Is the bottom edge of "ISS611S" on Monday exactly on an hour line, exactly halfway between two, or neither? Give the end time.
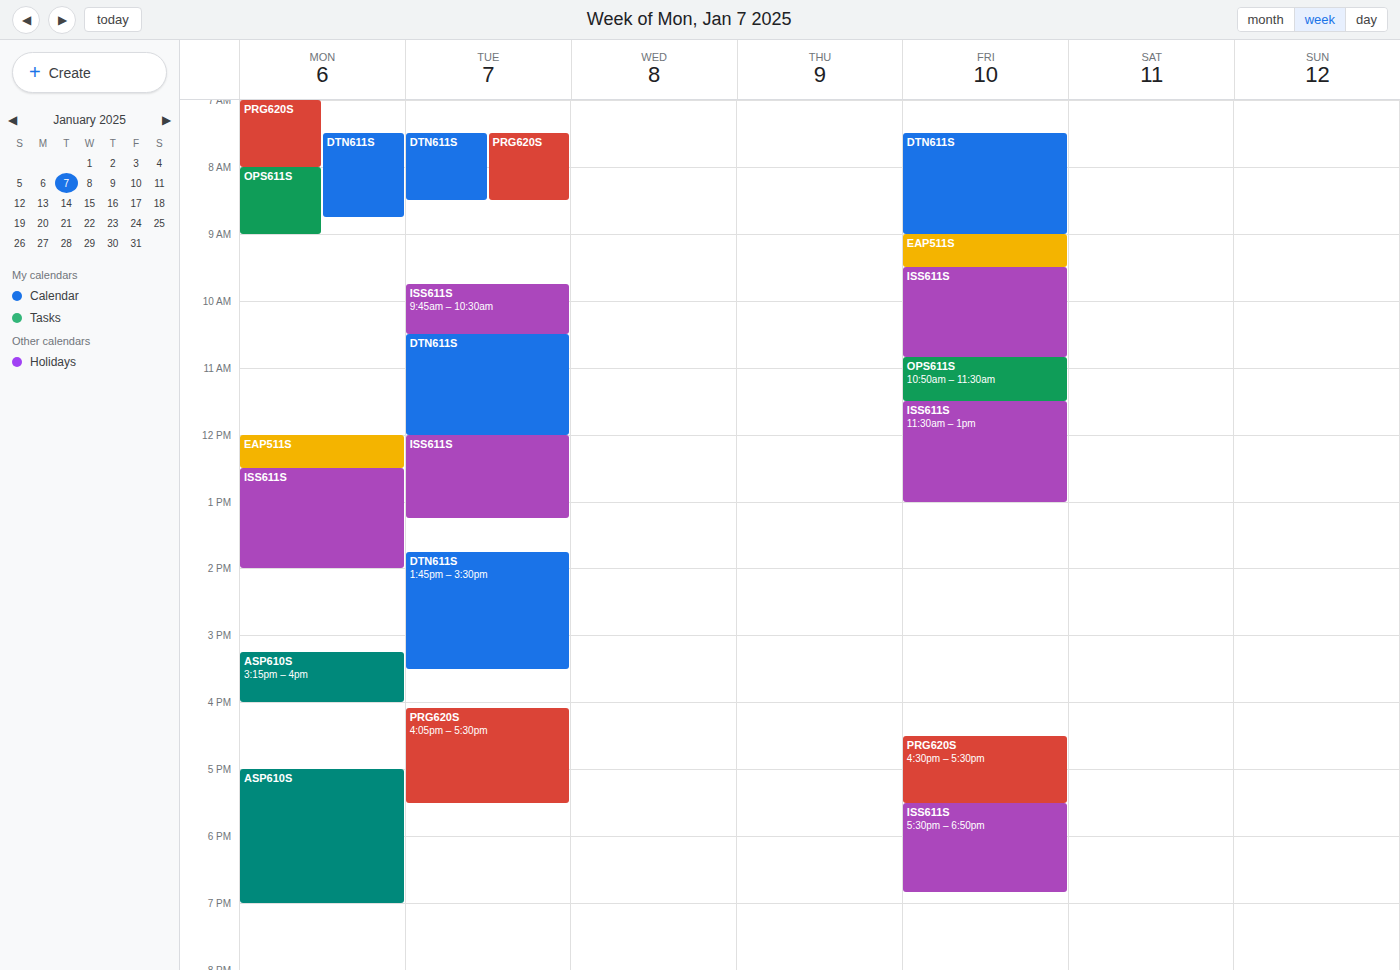
14:00 -- exactly on the 14:00 line.